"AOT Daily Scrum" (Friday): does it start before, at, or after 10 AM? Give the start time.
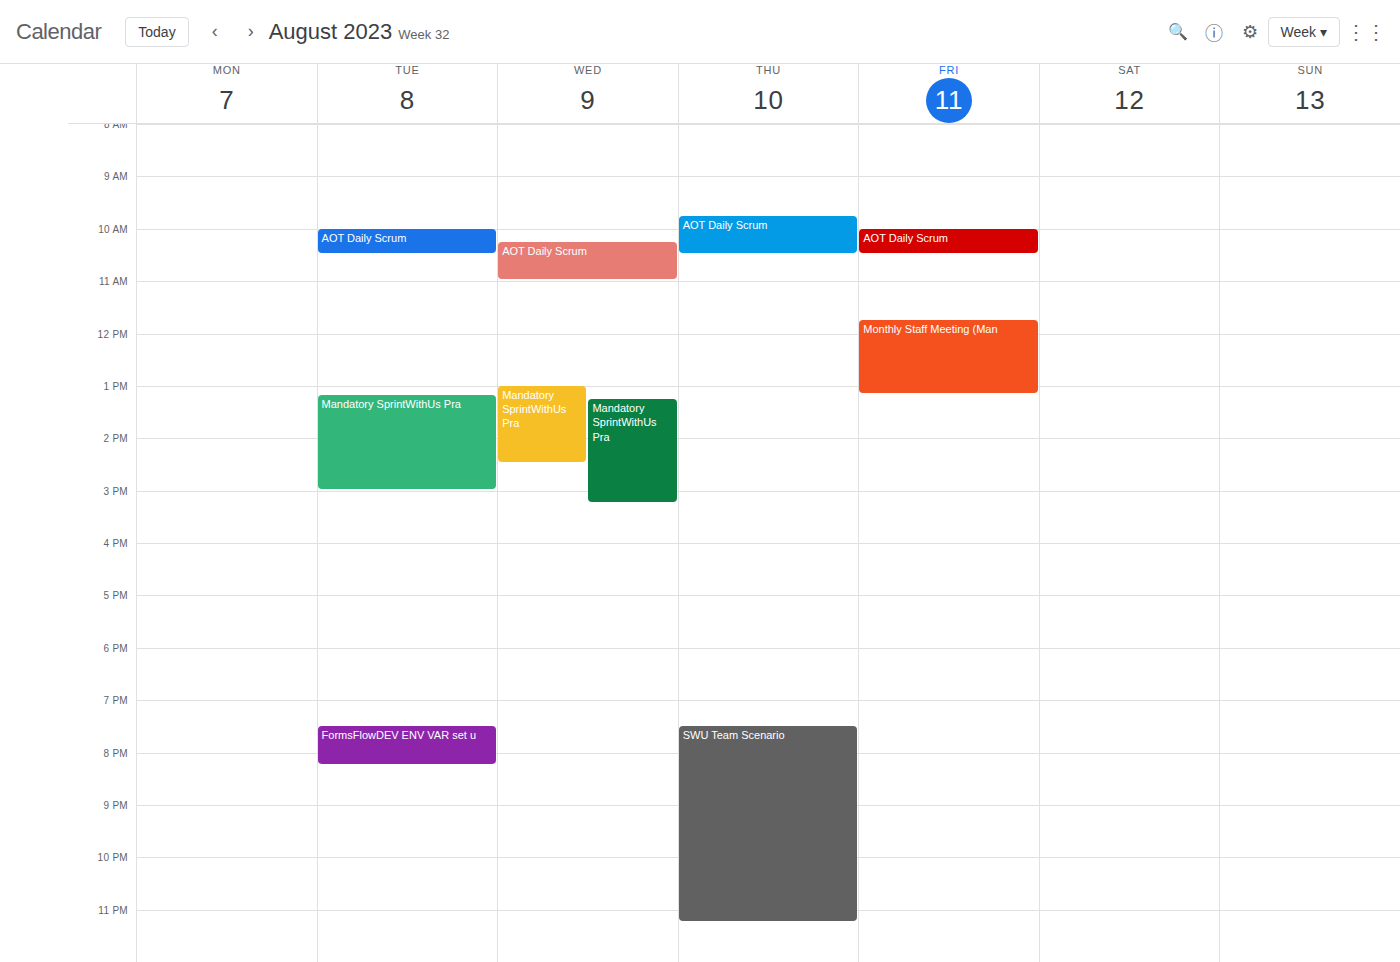
10:00 AM -- exactly at 10 AM, on the 10 AM line.